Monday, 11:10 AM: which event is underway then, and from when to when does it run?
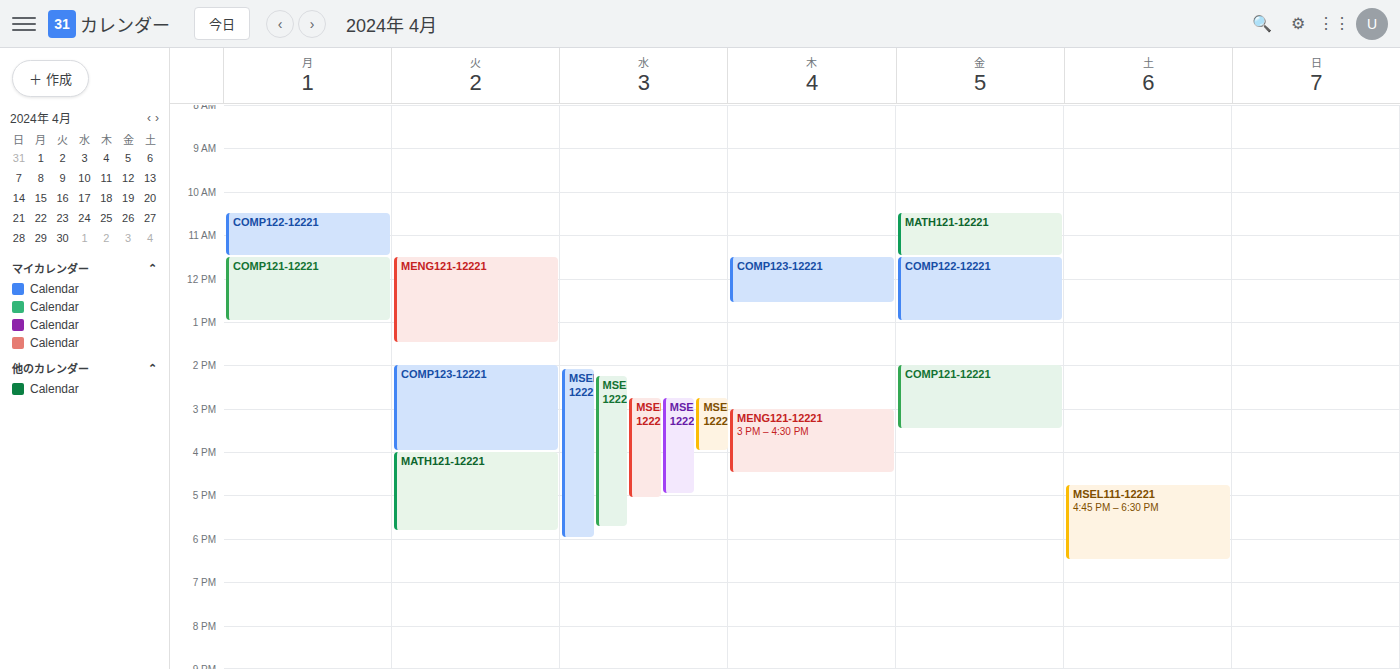
"COMP122-12221", 10:30 AM to 11:30 AM